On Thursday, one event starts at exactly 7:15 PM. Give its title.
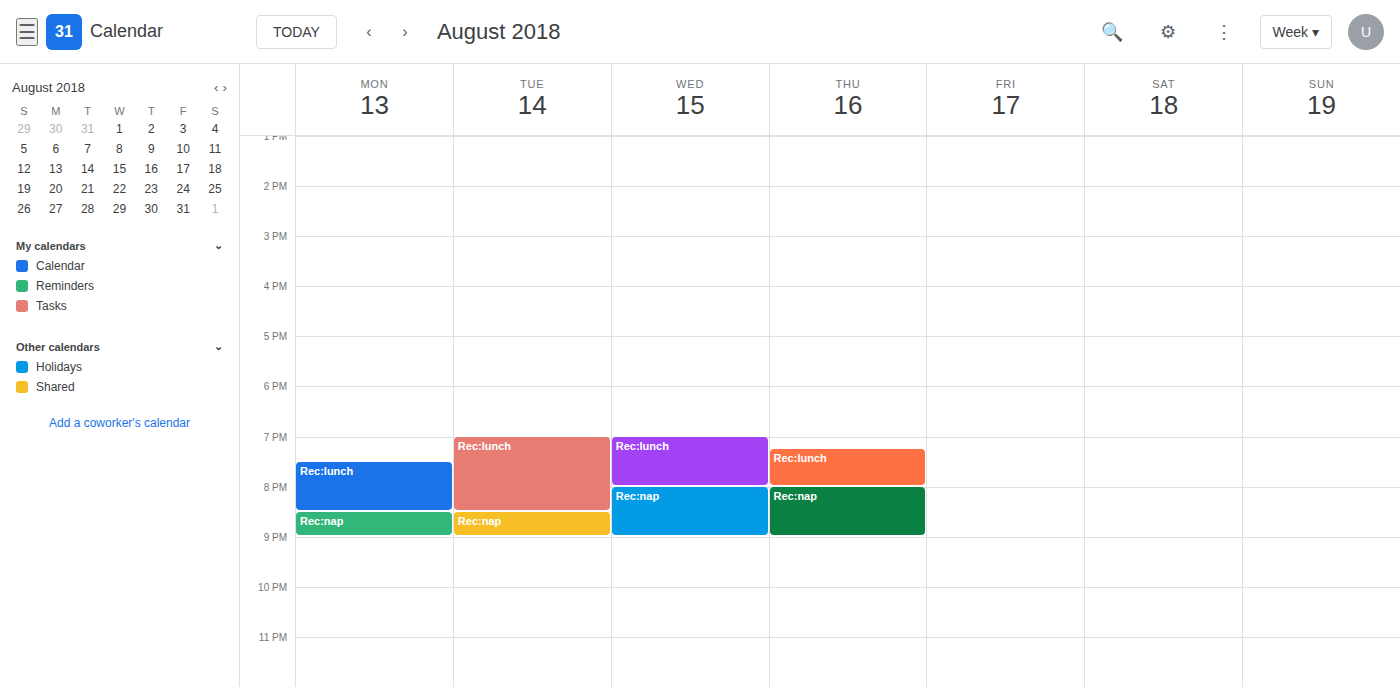
"Rec:lunch"